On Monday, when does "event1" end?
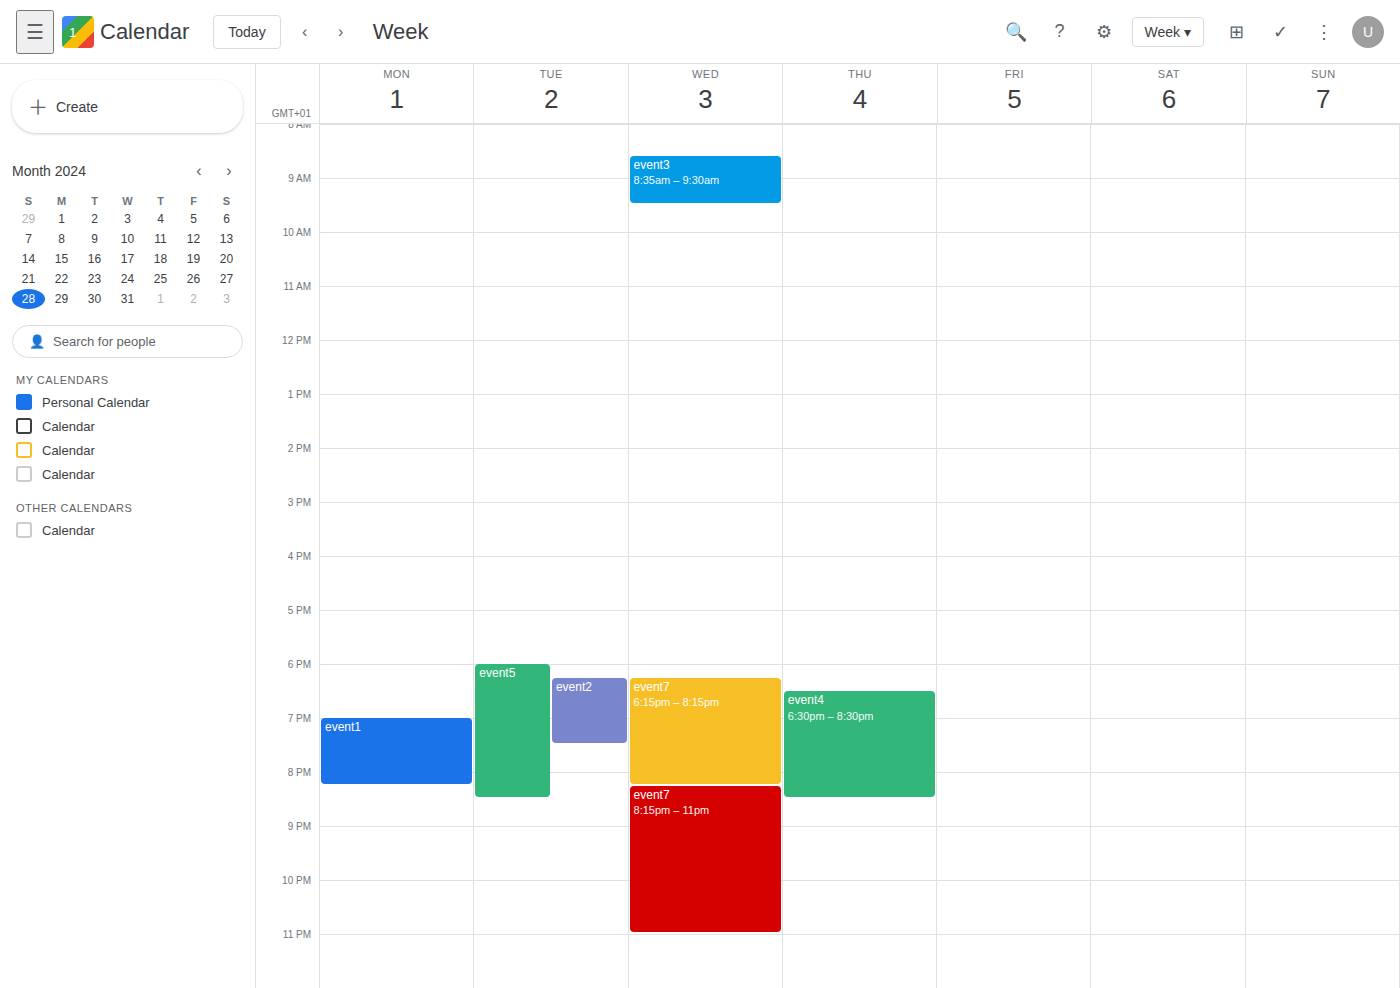
8:15 PM